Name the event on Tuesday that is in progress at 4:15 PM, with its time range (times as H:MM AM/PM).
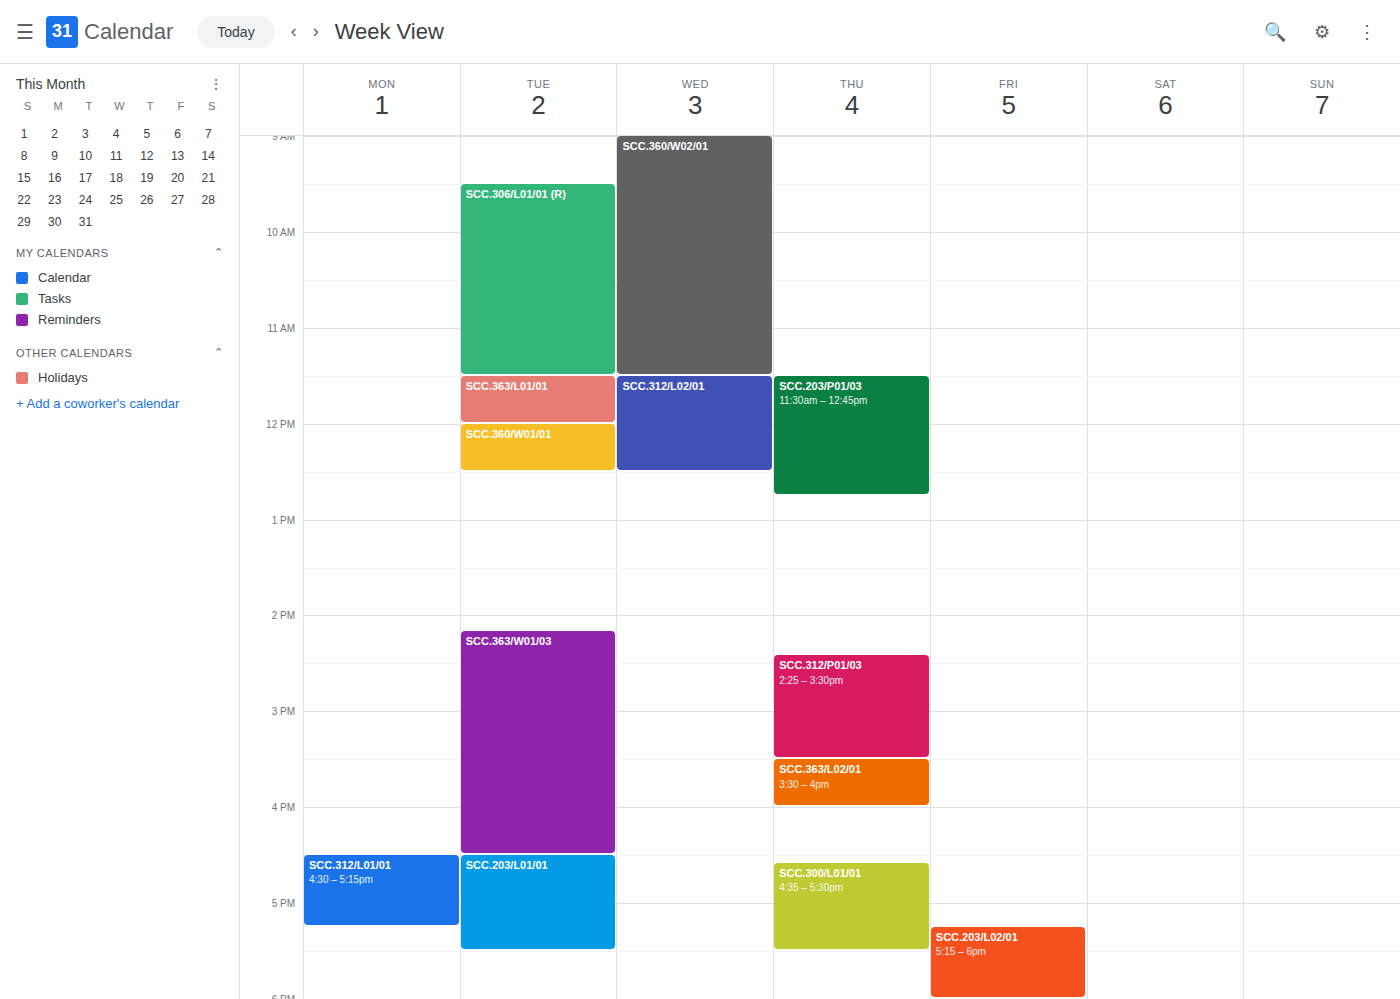
"SCC.363/W01/03", 2:10 PM to 4:30 PM